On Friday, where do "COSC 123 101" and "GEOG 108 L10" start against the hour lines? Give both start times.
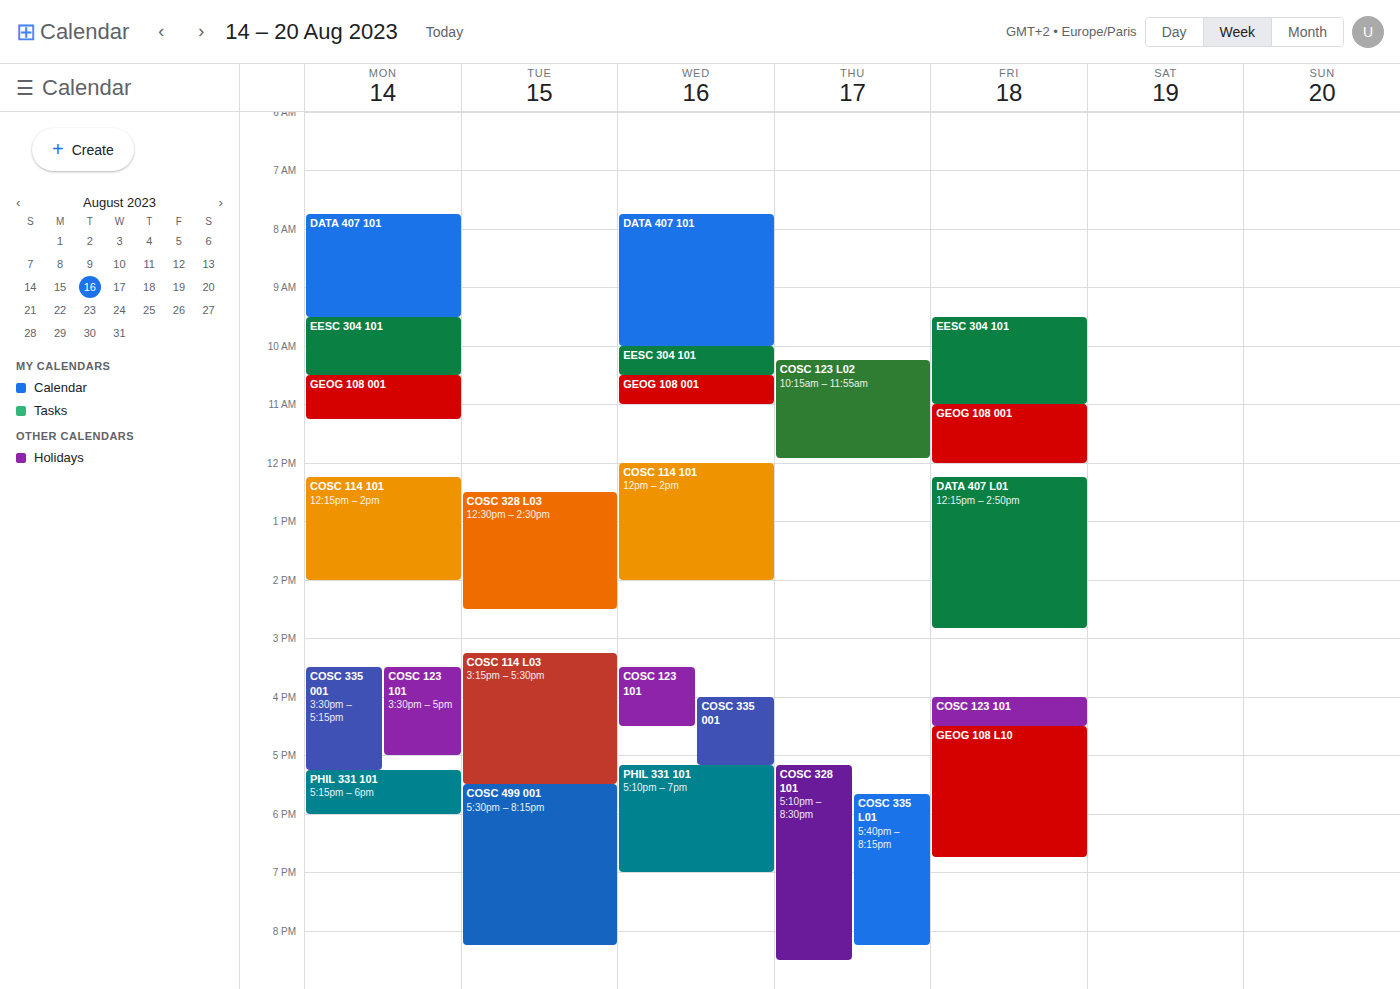
"COSC 123 101": 4:00 PM, exactly on the 4 PM line. "GEOG 108 L10": 4:30 PM, halfway between the 4 PM and 5 PM lines.